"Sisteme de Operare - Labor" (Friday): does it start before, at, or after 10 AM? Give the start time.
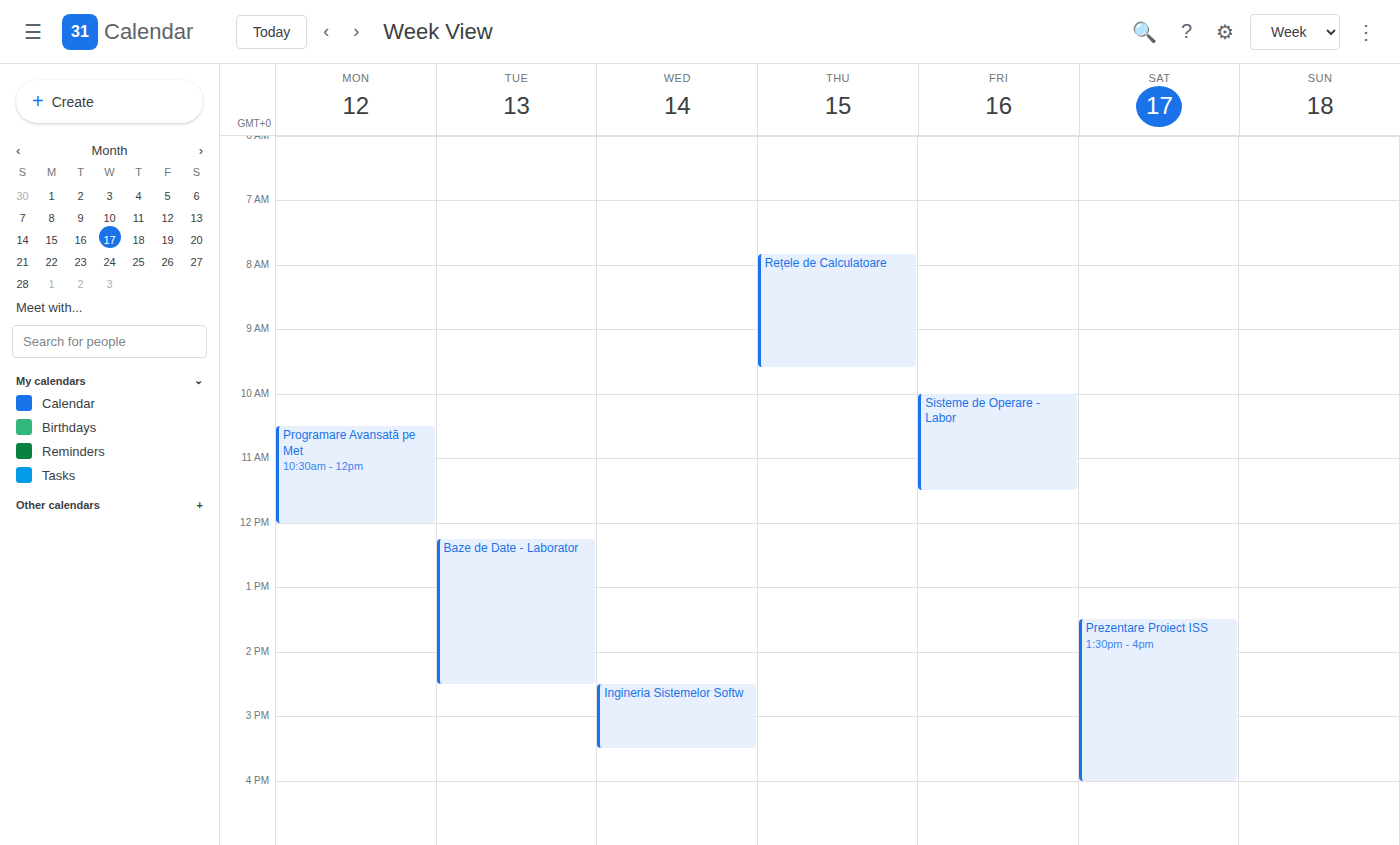
10:00 AM -- exactly at 10 AM, on the 10 AM line.